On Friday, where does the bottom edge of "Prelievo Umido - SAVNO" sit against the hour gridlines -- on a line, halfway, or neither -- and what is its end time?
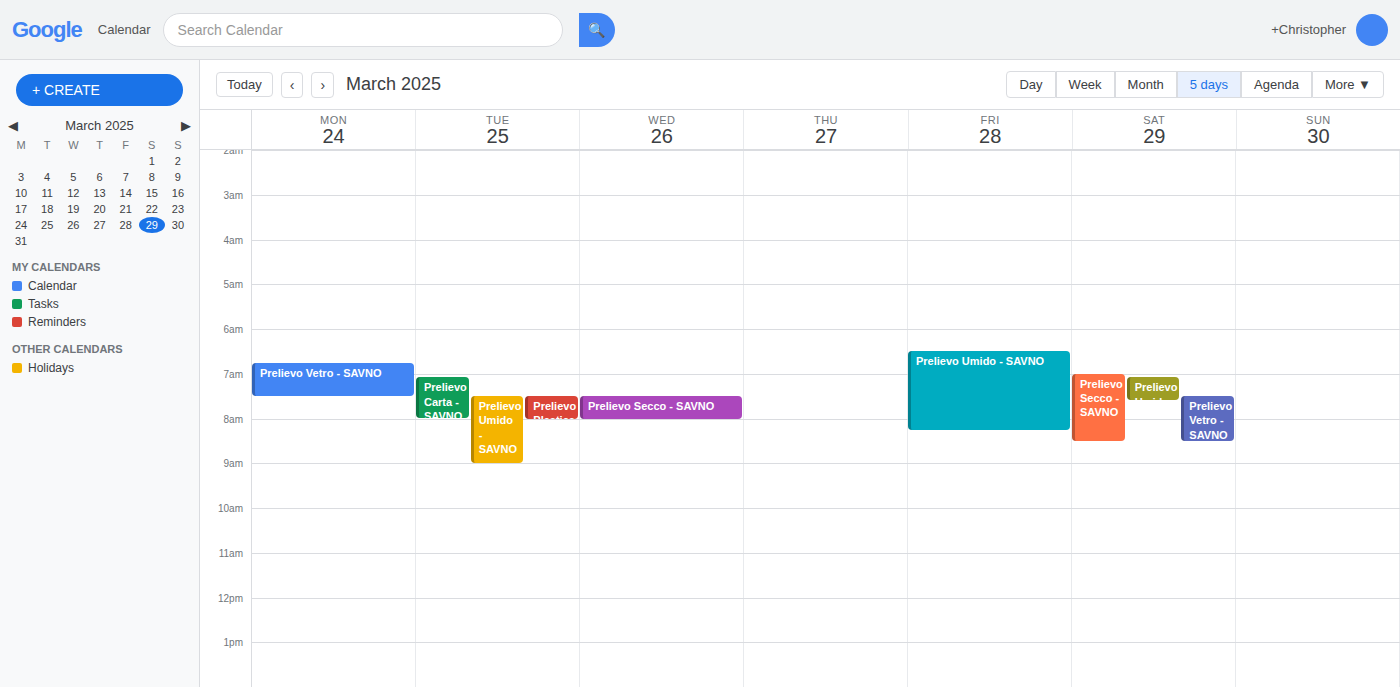
8:15 AM -- neither: a quarter of the way from the 8 AM line to the 9 AM line.